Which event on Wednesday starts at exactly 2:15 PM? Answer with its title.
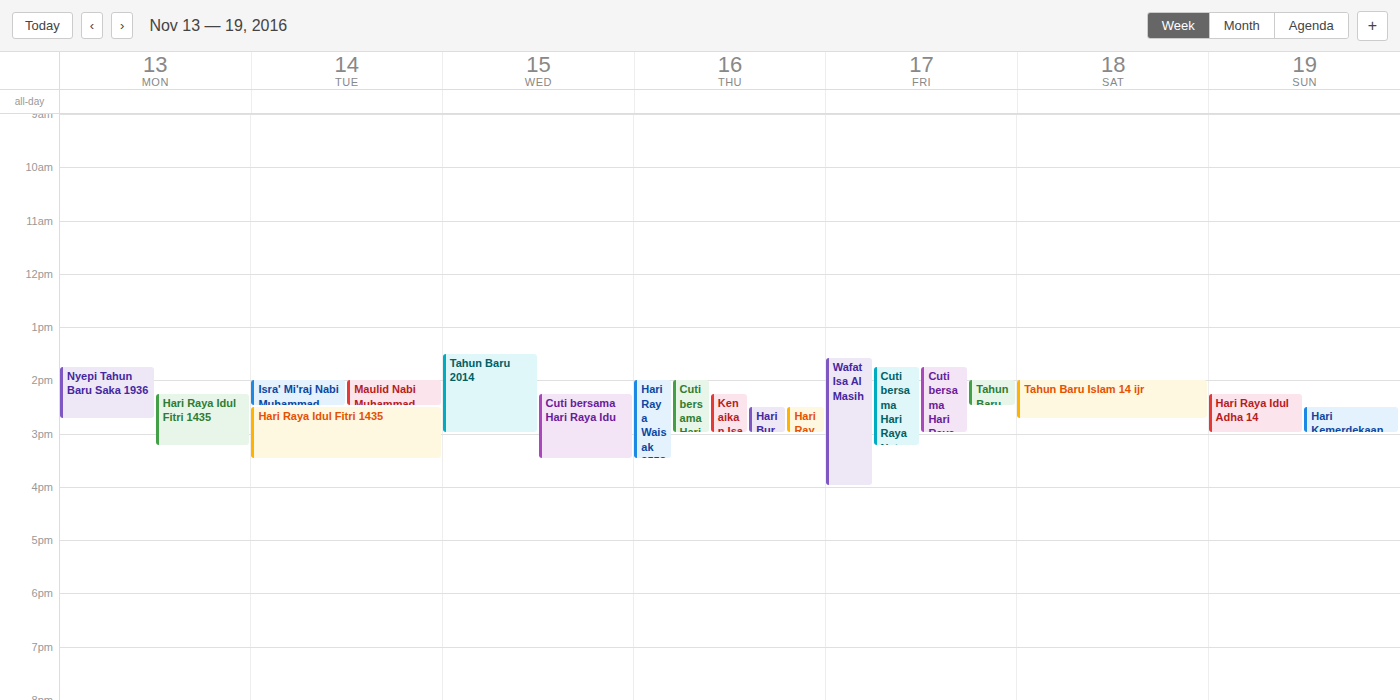
"Cuti bersama Hari Raya Idu"